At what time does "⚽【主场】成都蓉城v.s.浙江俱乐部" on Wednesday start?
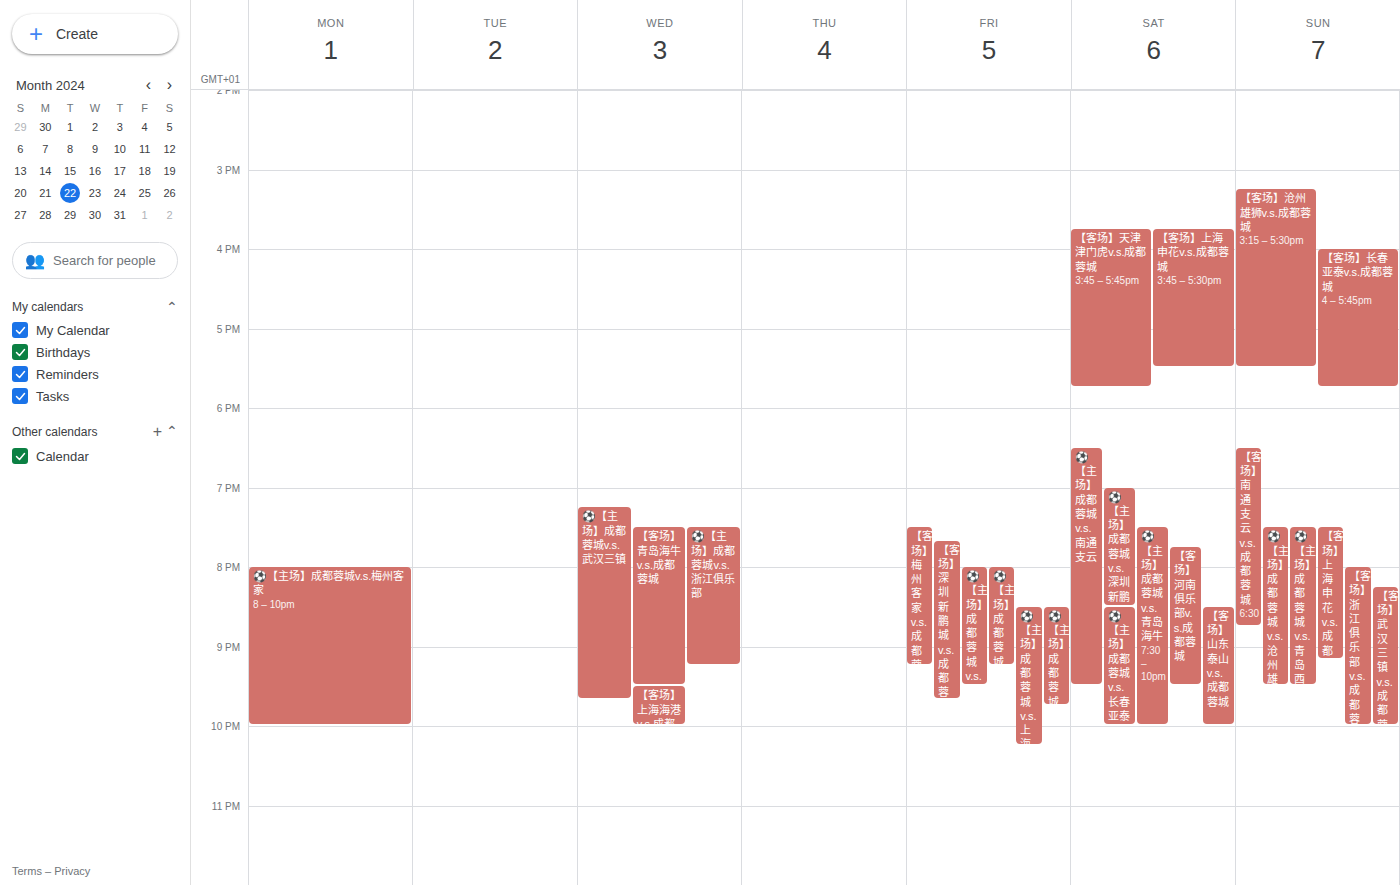
7:30 PM